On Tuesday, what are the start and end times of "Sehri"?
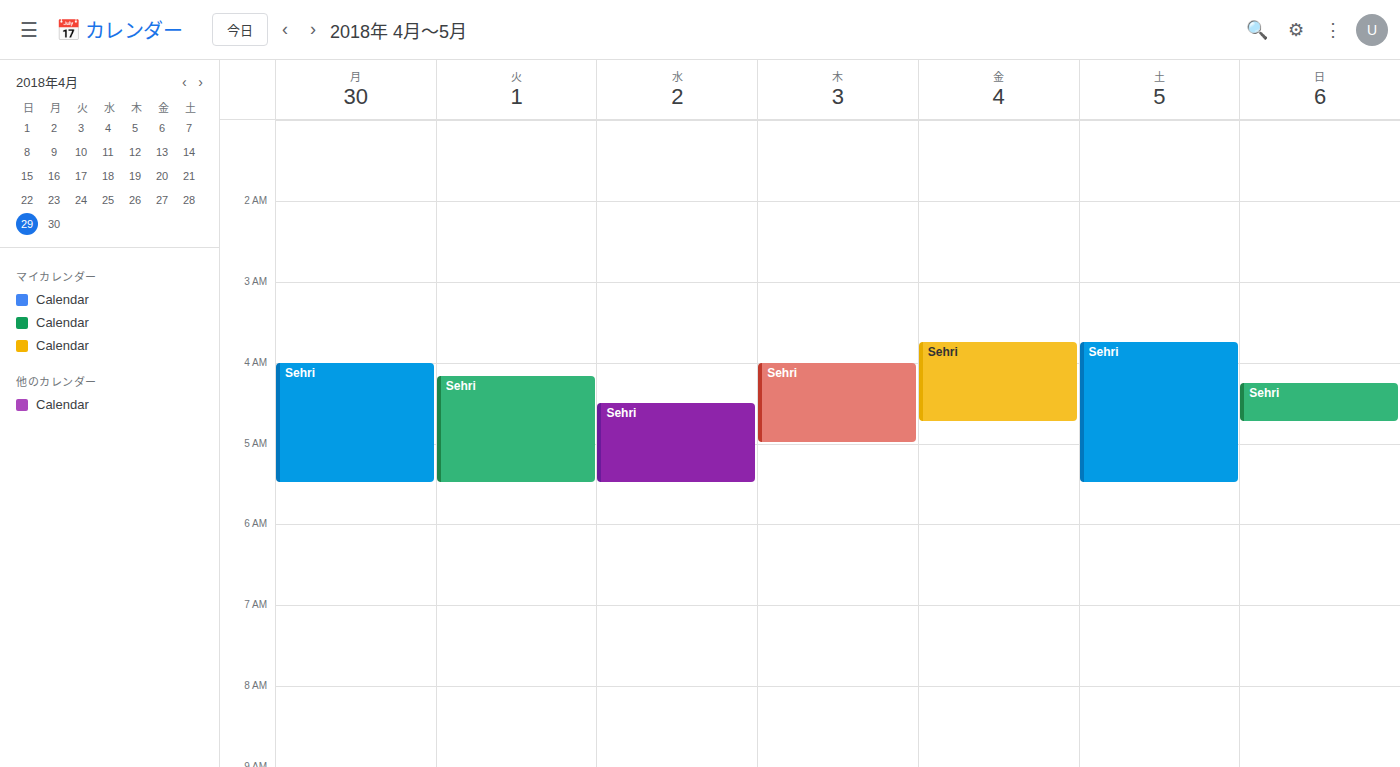
4:10 AM to 5:30 AM